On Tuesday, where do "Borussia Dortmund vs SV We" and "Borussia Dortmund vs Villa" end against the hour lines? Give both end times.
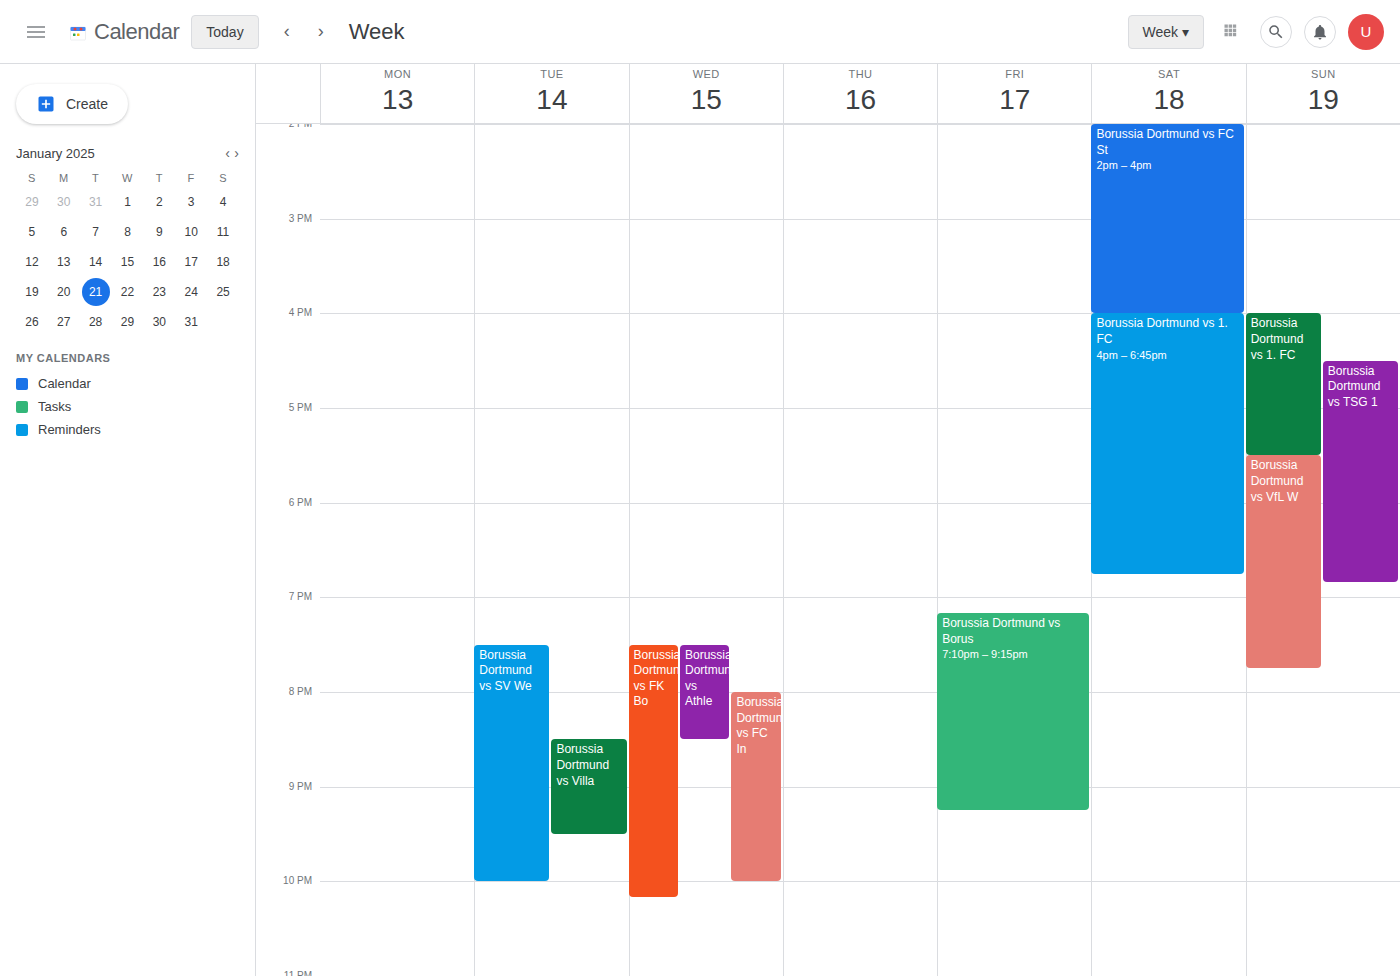
"Borussia Dortmund vs SV We": 10:00 PM, exactly on the 10 PM line. "Borussia Dortmund vs Villa": 9:30 PM, halfway between the 9 PM and 10 PM lines.